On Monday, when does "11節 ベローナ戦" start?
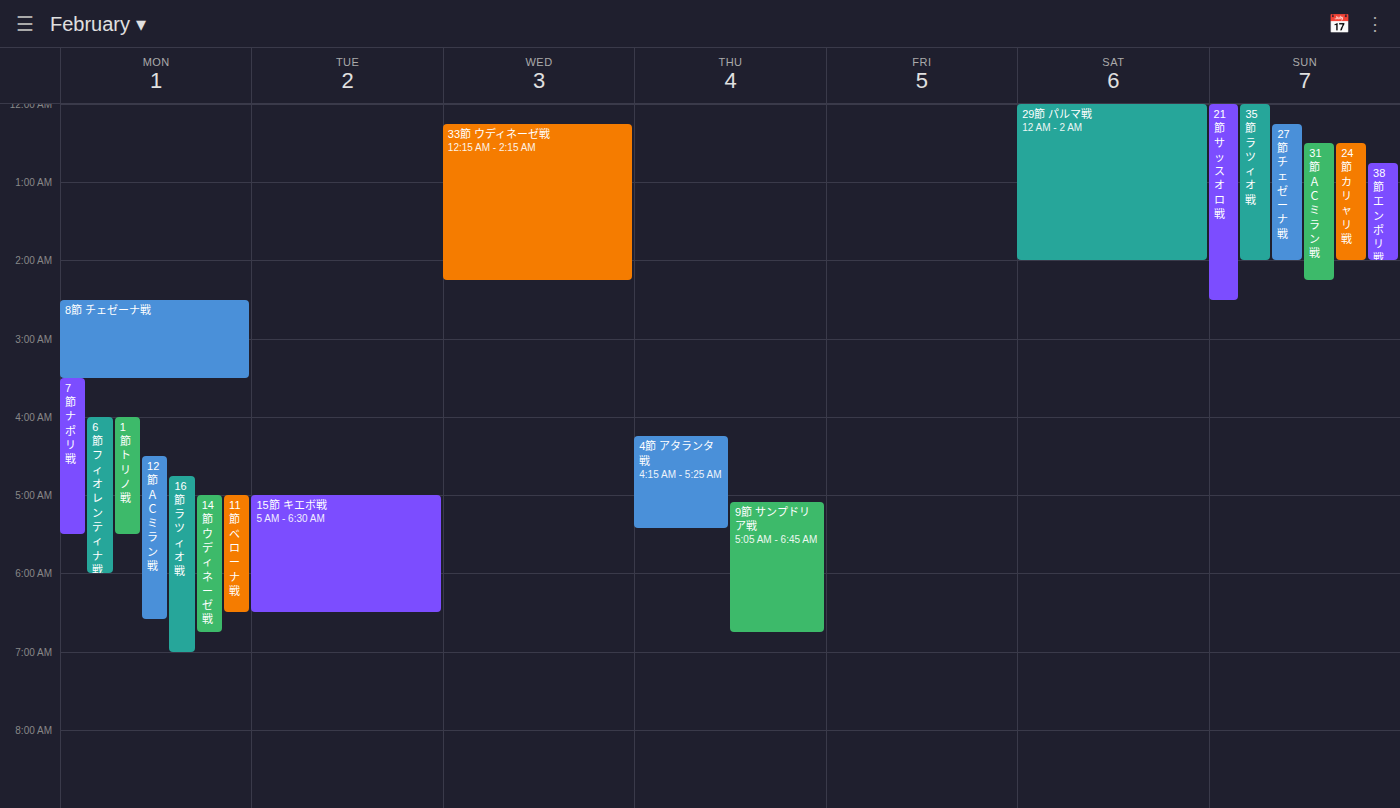
5:00 AM